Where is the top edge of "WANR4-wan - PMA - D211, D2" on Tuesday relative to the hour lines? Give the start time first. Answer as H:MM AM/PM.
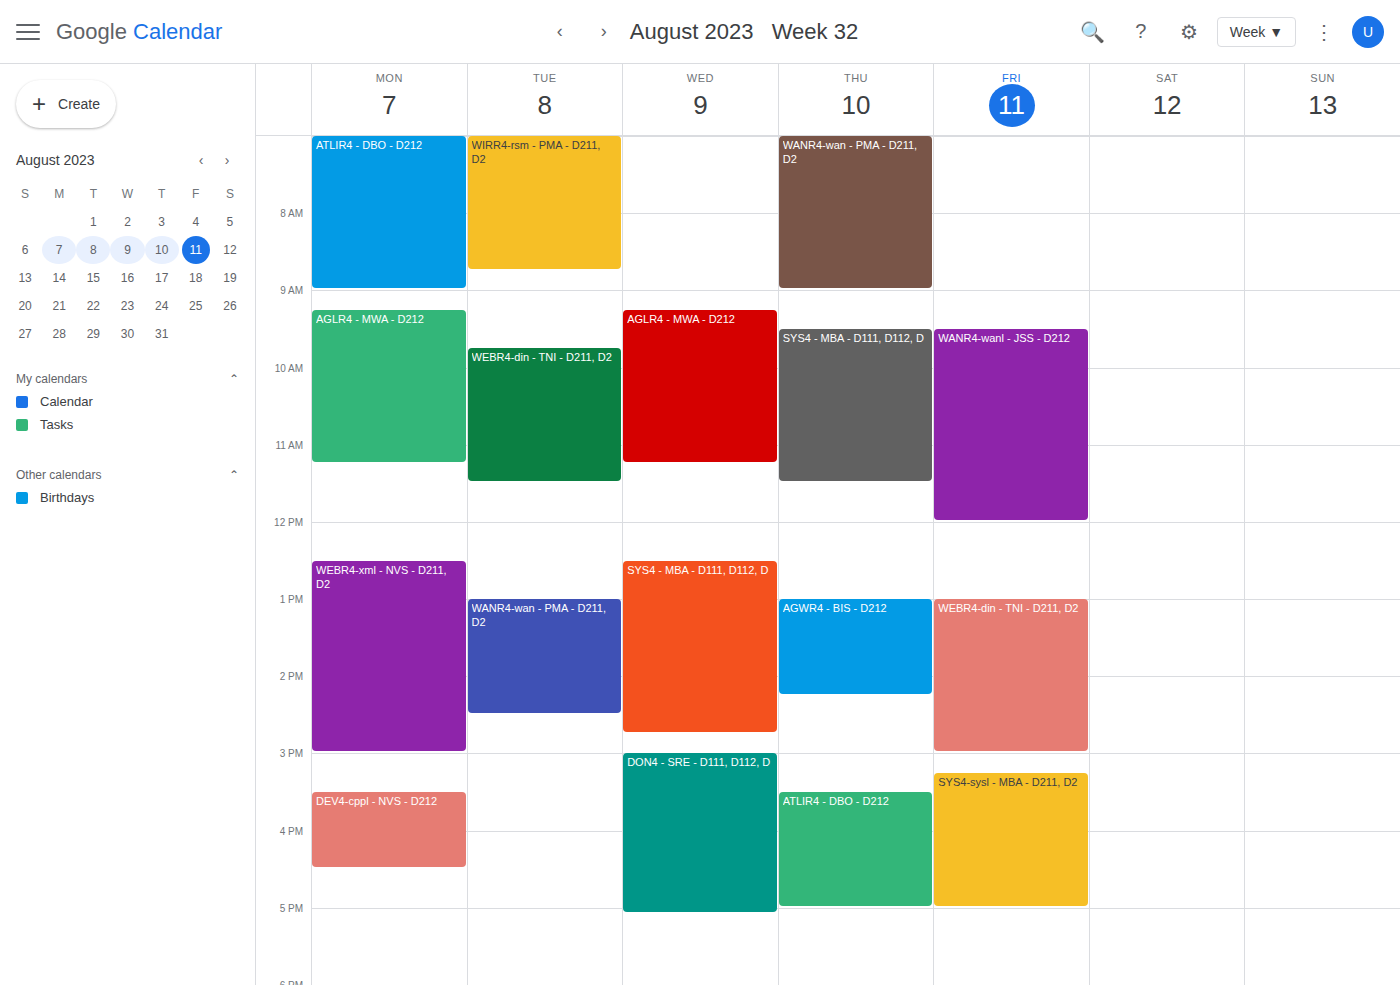
1:00 PM -- exactly on the 1 PM line.